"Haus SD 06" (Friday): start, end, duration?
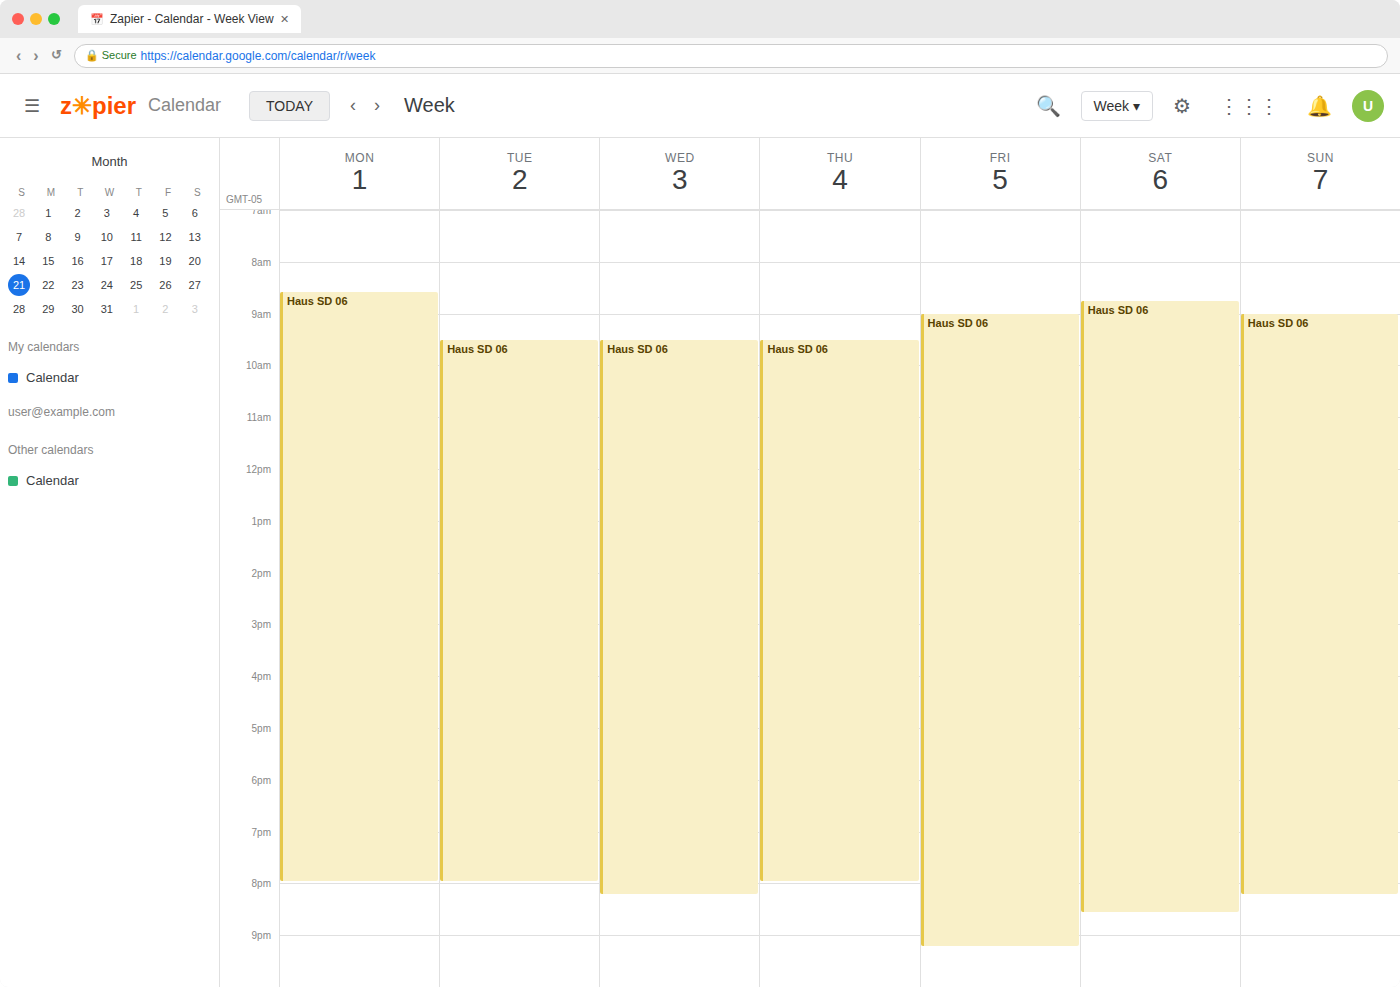
9:00 AM to 9:15 PM, 12 hours 15 minutes